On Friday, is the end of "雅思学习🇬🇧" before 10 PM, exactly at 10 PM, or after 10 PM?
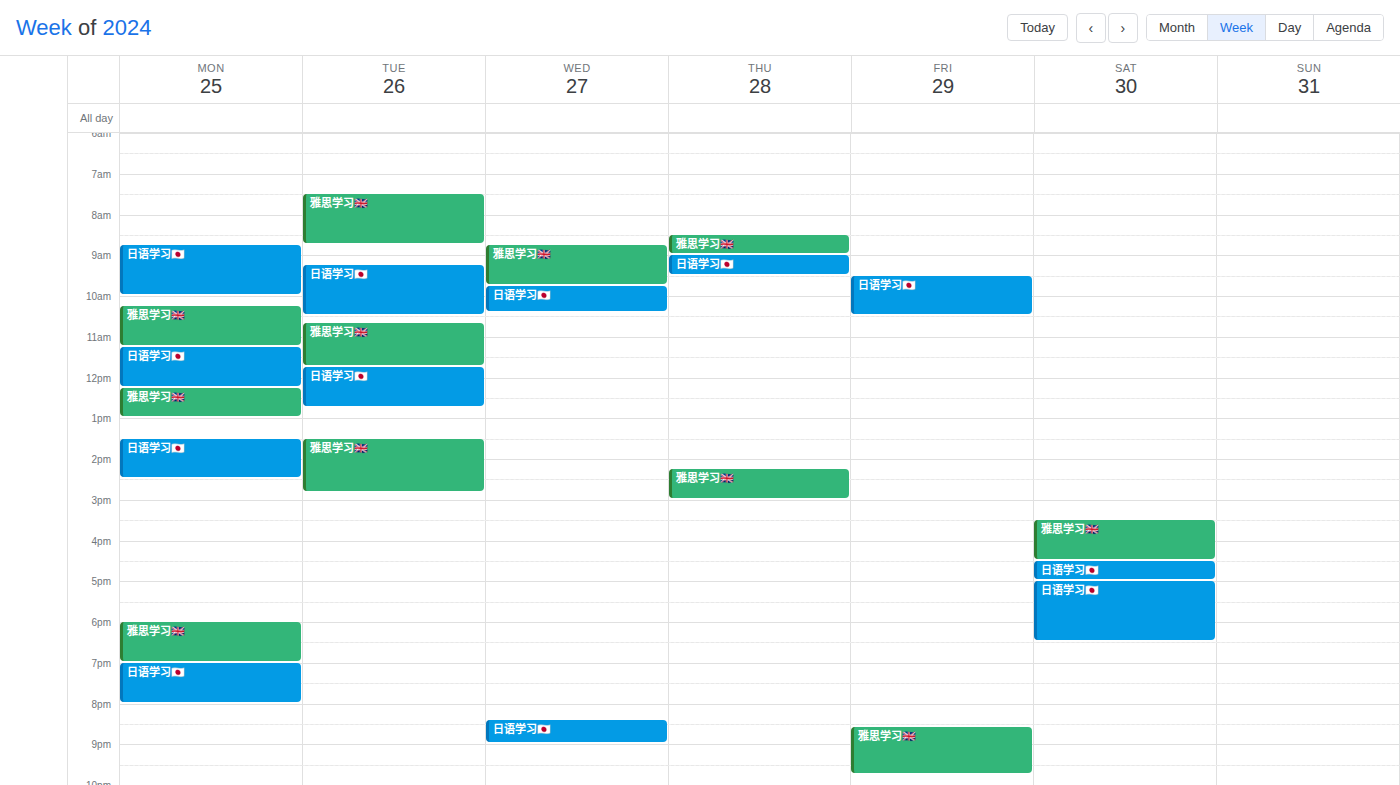
9:45 PM -- before 10 PM, 15 minutes above the 10 PM line.